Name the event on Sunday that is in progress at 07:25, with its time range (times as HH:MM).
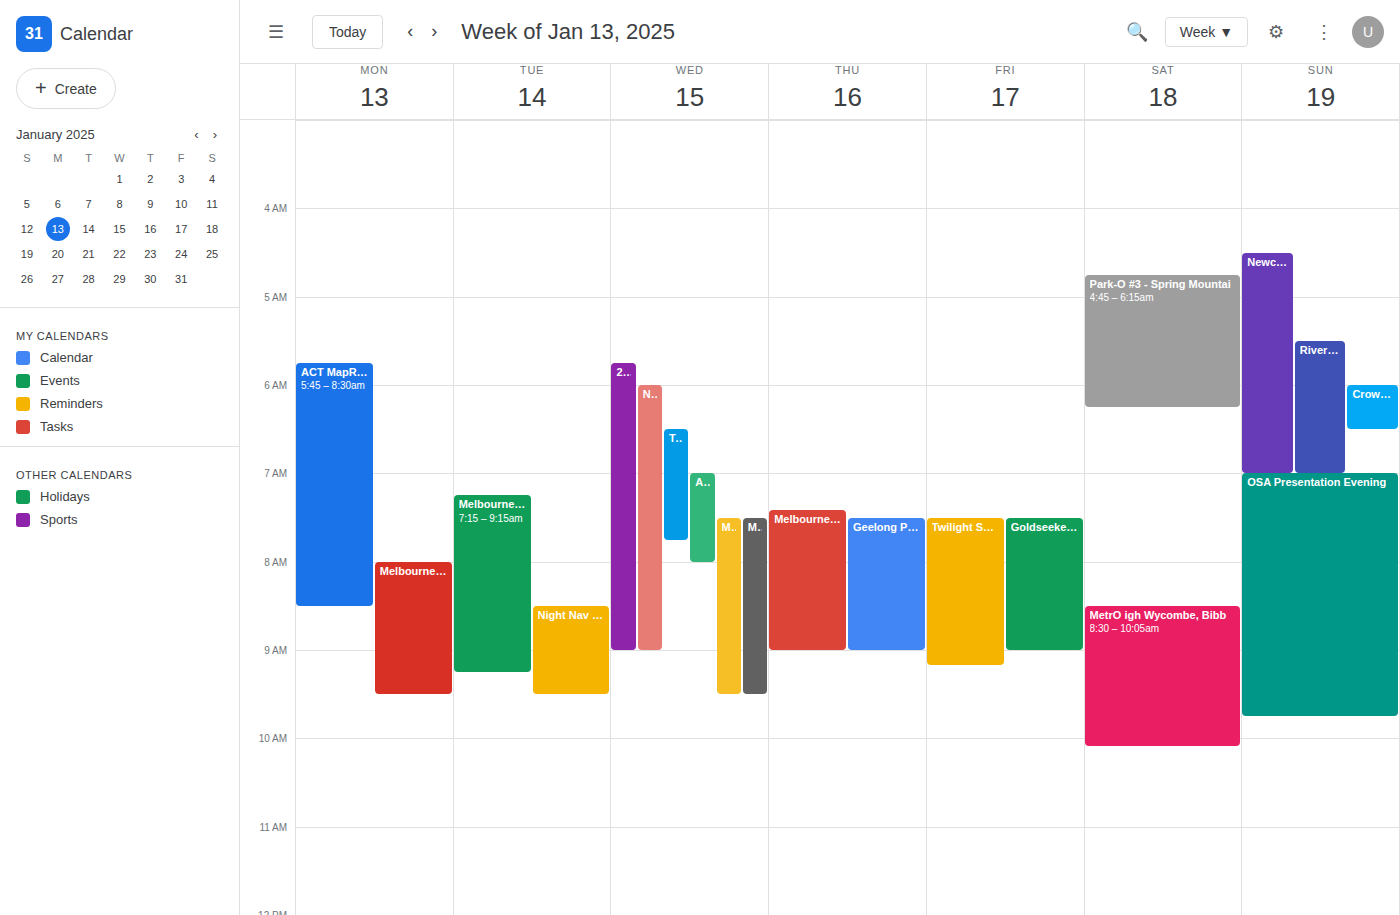
"OSA Presentation Evening", 07:00 to 09:45